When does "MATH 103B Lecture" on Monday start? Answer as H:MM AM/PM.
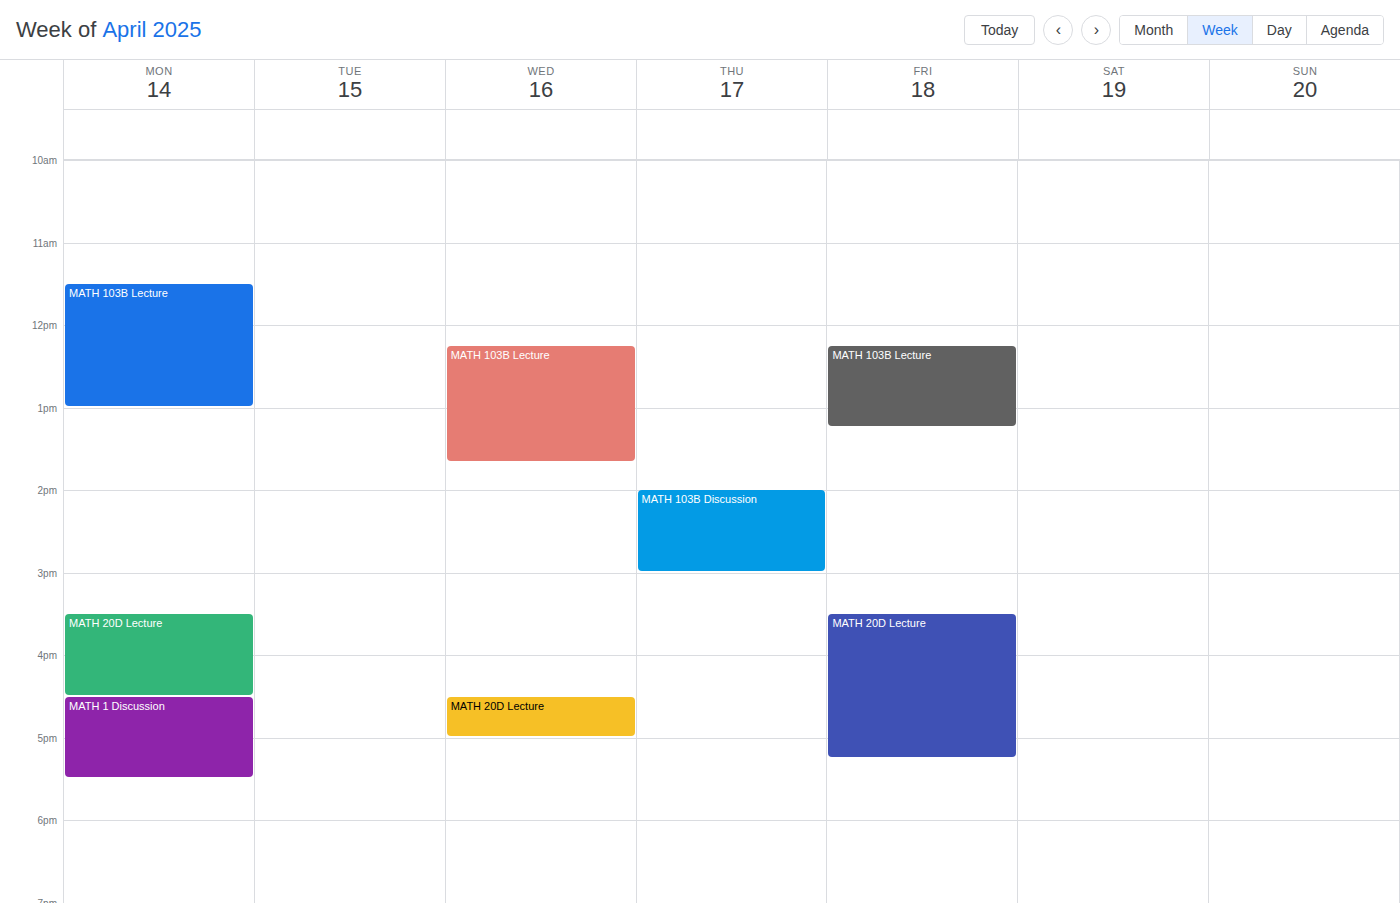
11:30 AM